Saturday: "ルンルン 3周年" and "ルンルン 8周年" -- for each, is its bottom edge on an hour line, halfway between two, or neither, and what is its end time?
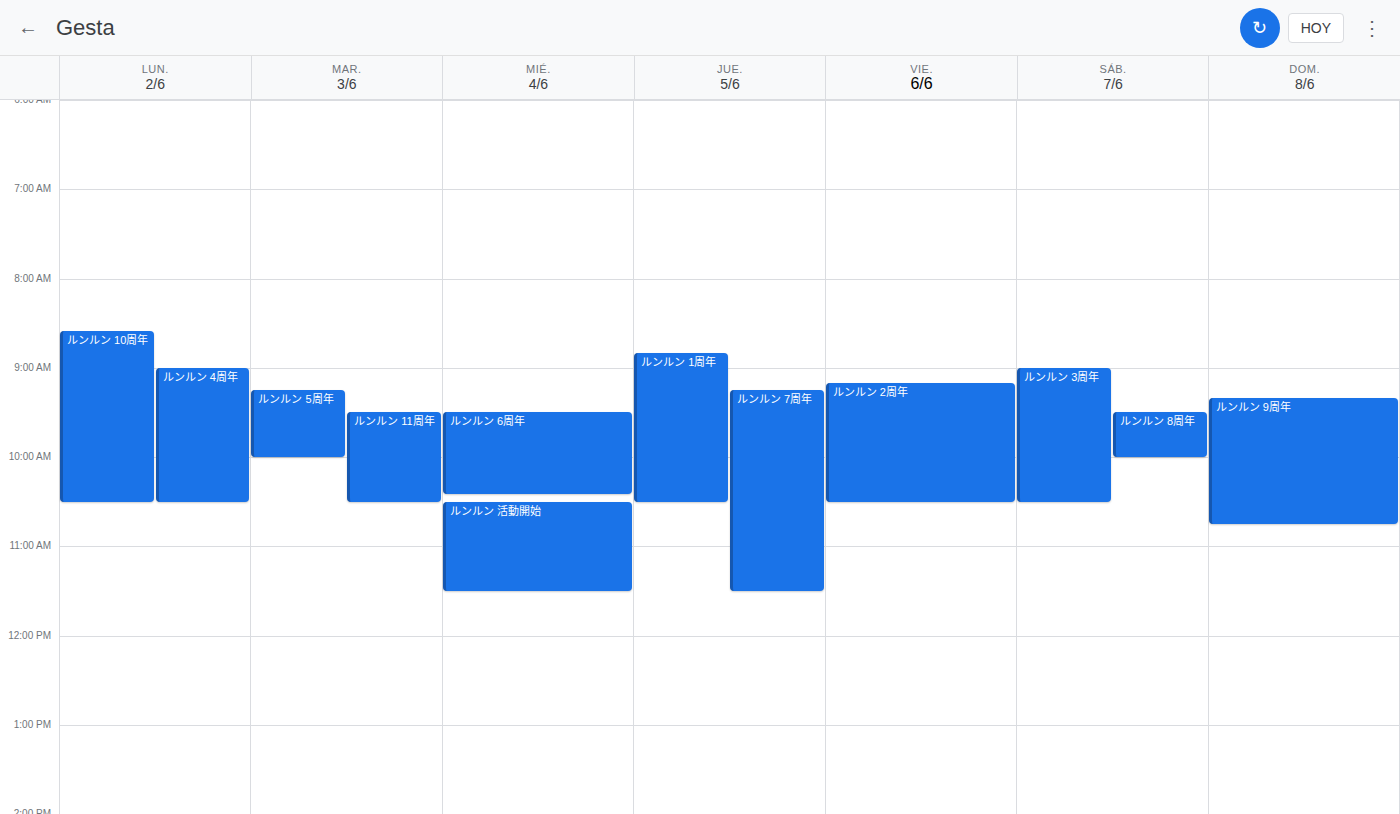
"ルンルン 3周年": 10:30, halfway between the 10:00 and 11:00 lines. "ルンルン 8周年": 10:00, exactly on the 10:00 line.